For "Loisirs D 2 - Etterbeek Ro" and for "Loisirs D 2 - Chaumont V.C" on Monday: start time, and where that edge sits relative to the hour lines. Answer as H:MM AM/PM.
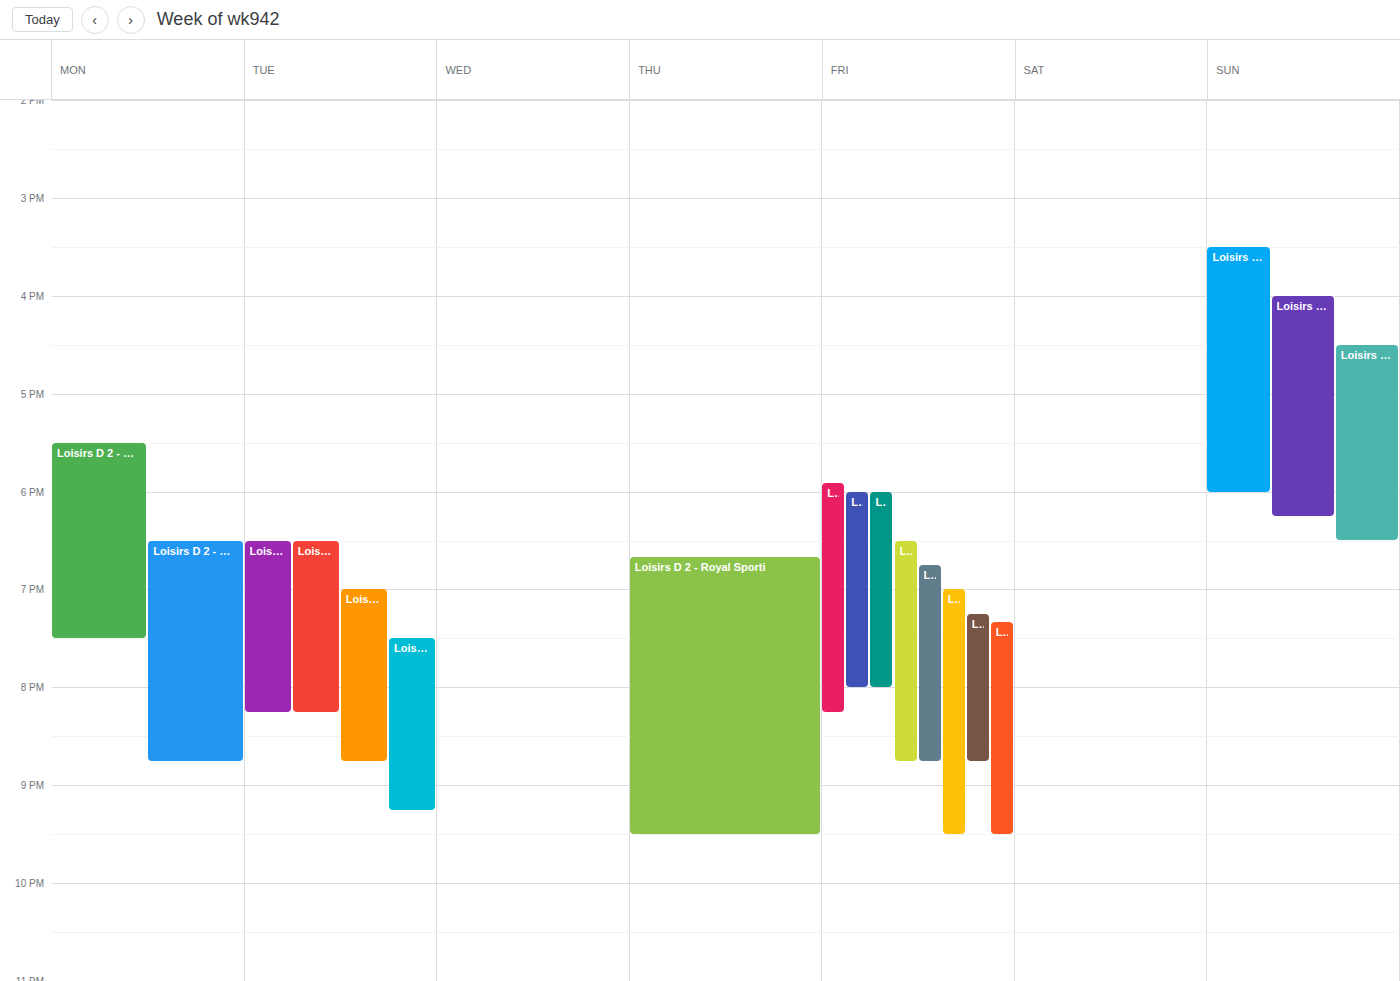
"Loisirs D 2 - Etterbeek Ro": 5:30 PM, halfway between the 5 PM and 6 PM lines. "Loisirs D 2 - Chaumont V.C": 6:30 PM, halfway between the 6 PM and 7 PM lines.